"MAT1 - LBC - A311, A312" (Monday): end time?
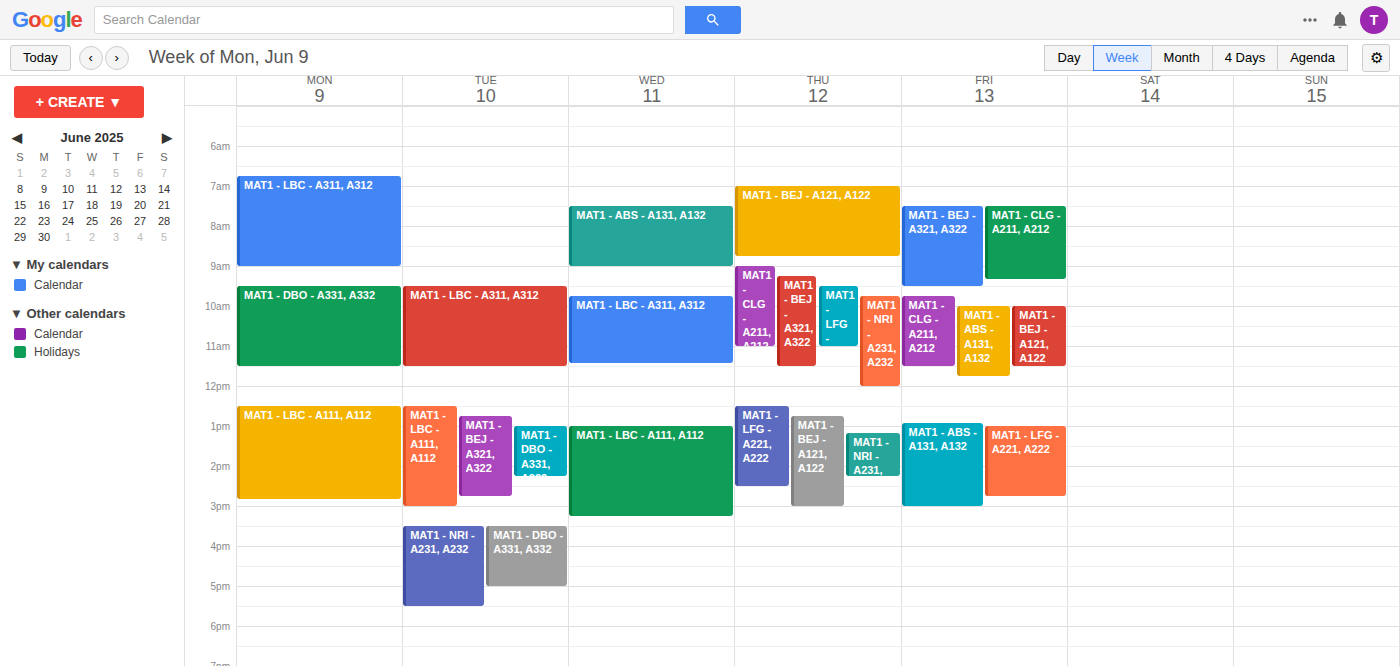
9:00 AM